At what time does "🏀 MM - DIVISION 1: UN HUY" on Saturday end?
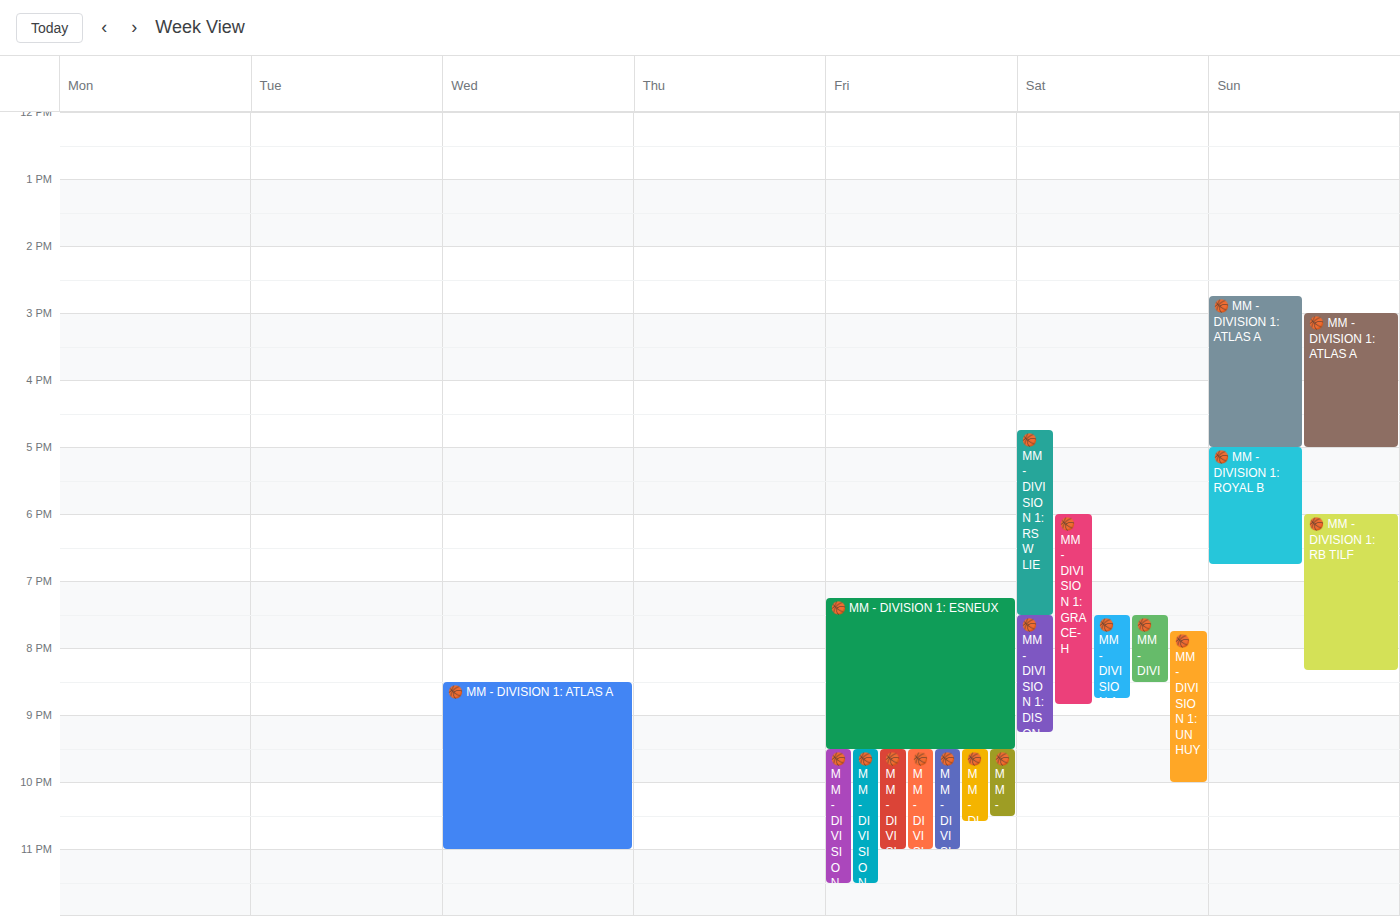
22:00